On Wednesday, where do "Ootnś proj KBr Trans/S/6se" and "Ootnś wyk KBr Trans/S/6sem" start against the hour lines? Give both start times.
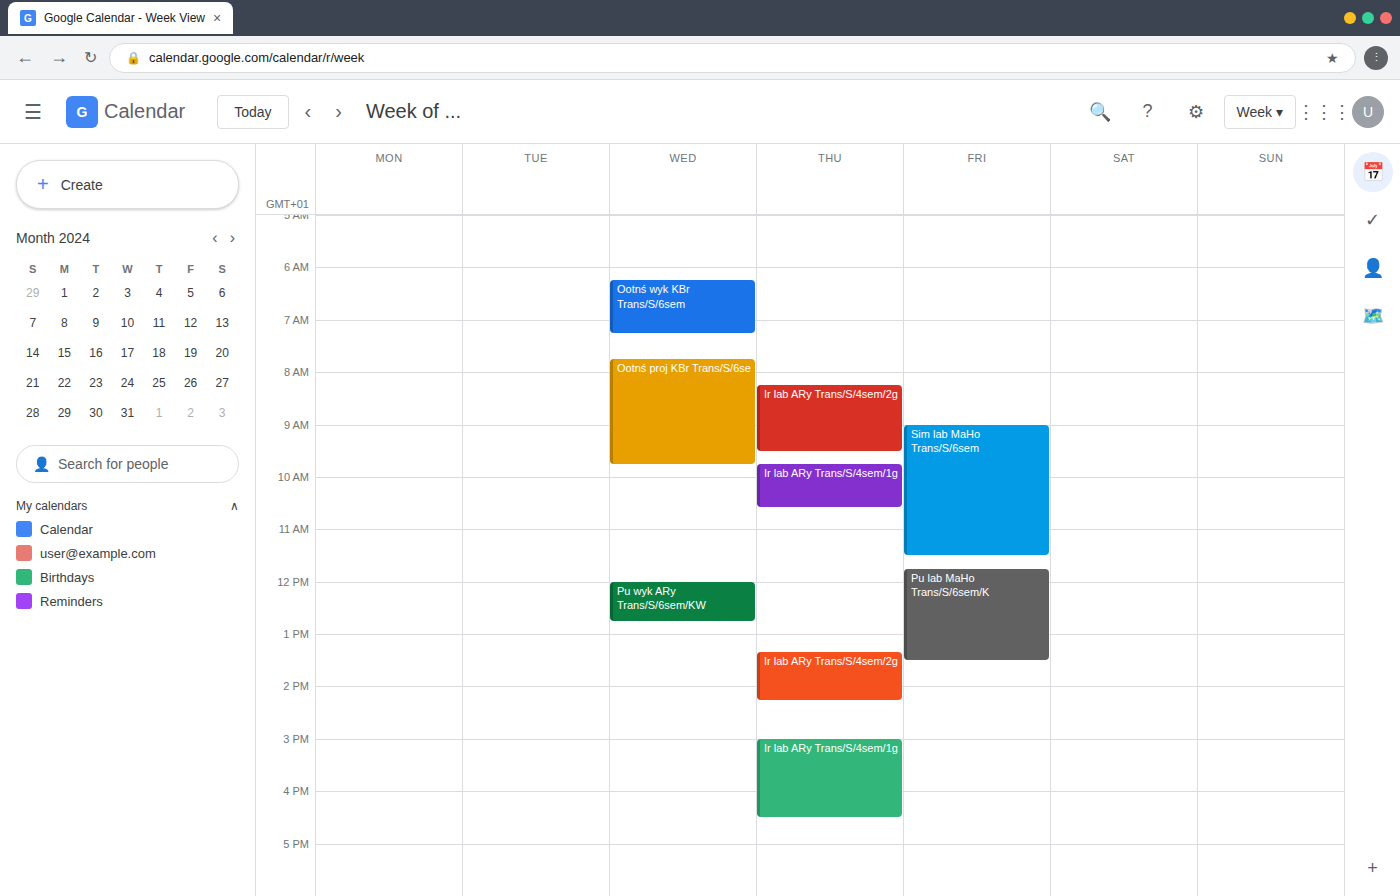
"Ootnś proj KBr Trans/S/6se": 7:45 AM, neither: three quarters of the way from the 7 AM line to the 8 AM line. "Ootnś wyk KBr Trans/S/6sem": 6:15 AM, neither: a quarter of the way from the 6 AM line to the 7 AM line.